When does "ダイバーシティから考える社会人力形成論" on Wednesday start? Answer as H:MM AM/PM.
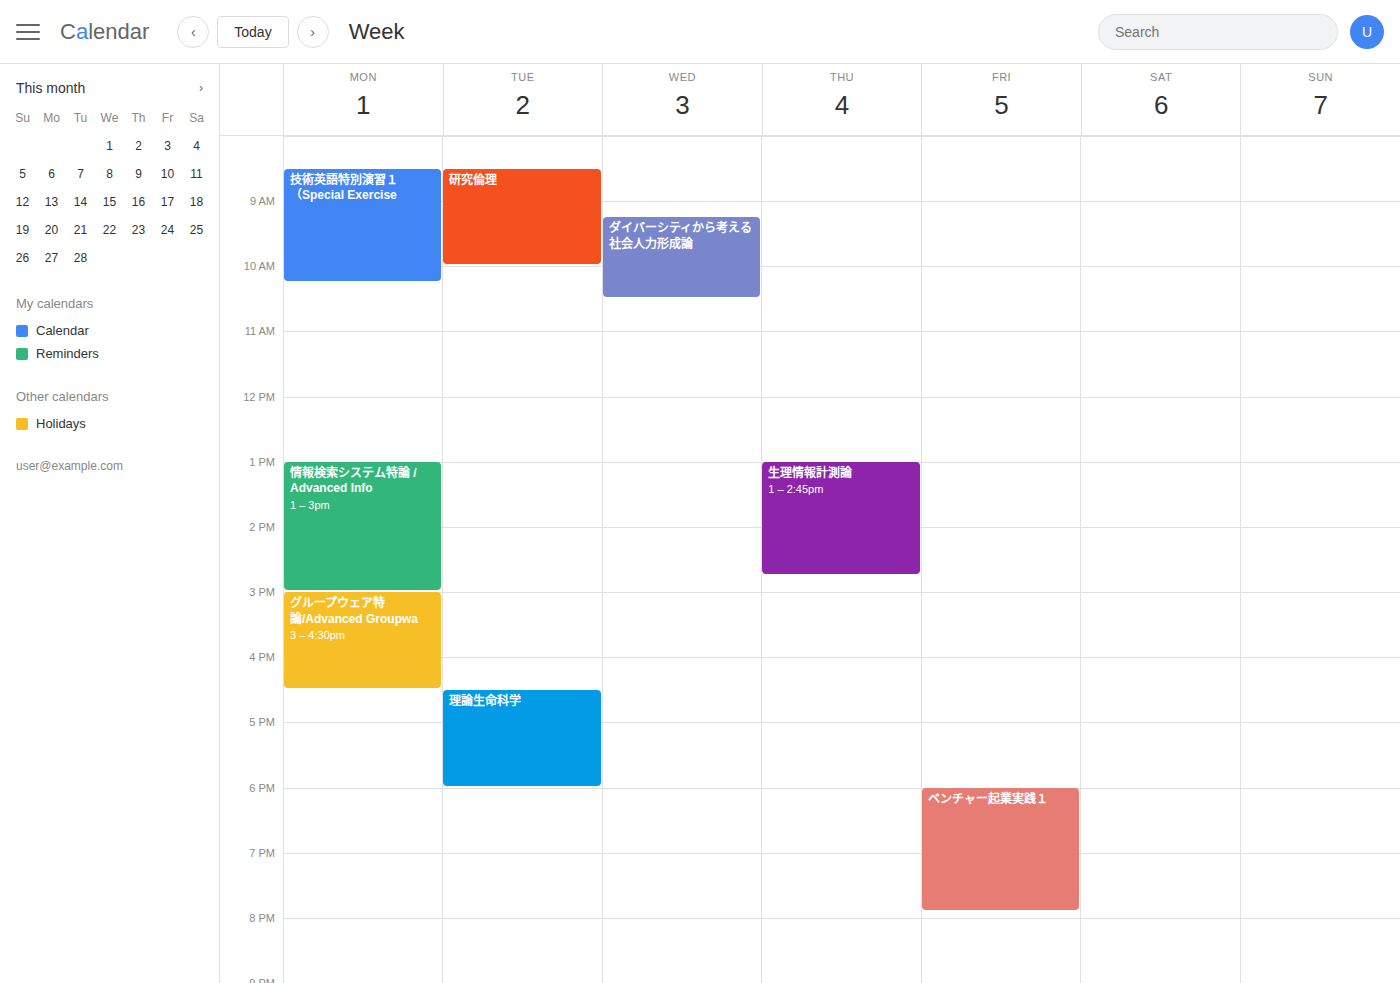
9:15 AM